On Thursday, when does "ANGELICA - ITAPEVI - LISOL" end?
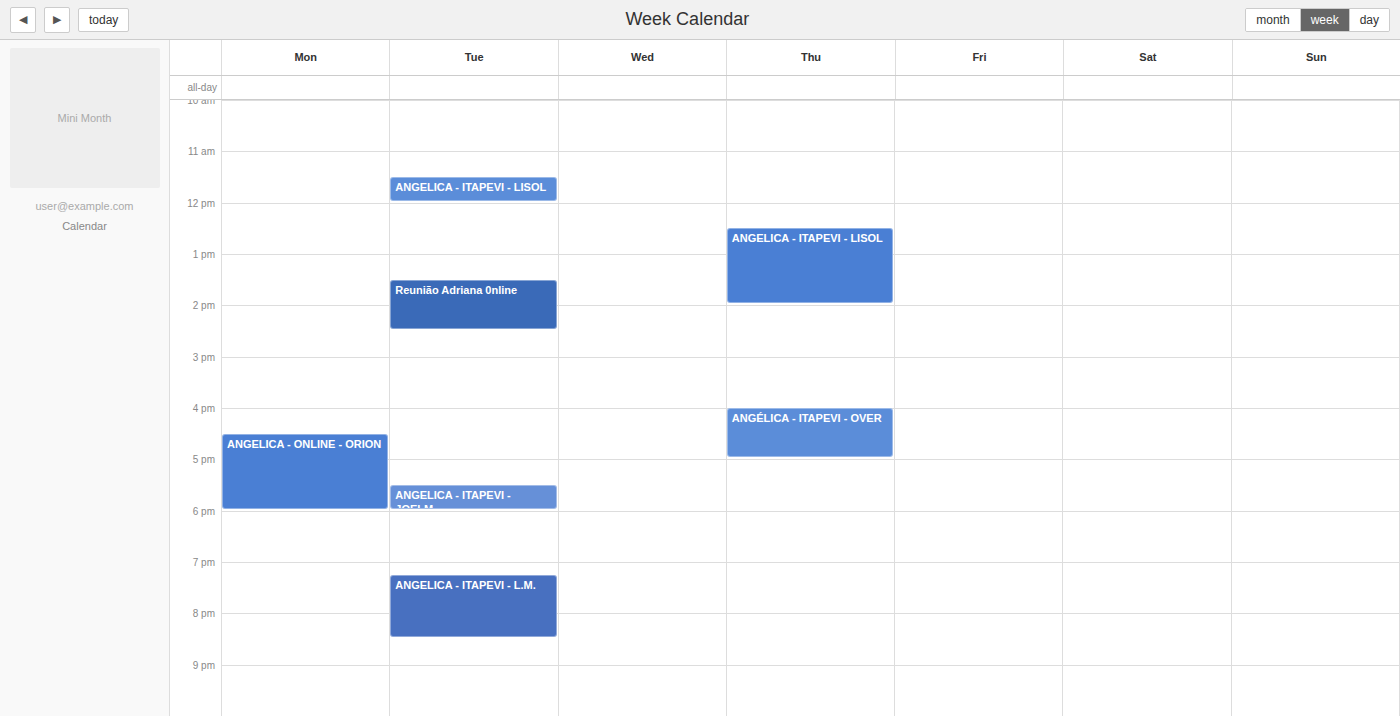
2:00 PM